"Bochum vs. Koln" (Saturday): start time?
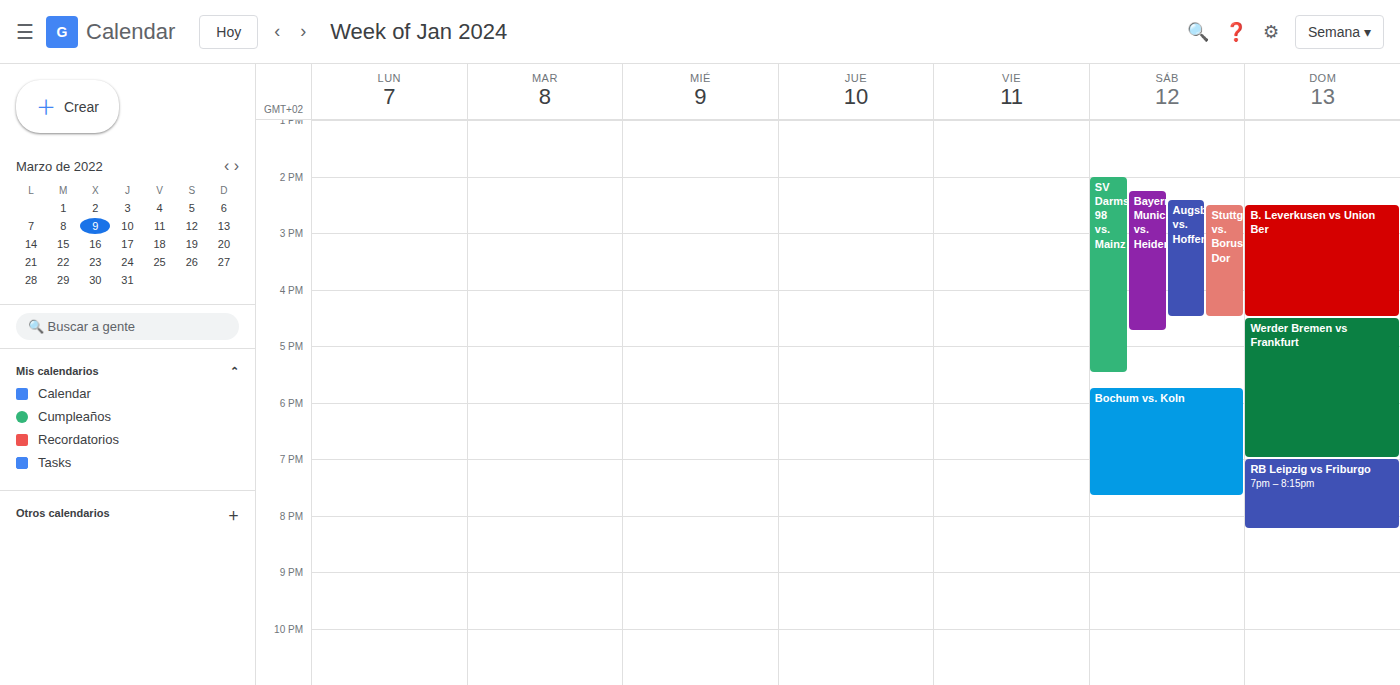
17:45